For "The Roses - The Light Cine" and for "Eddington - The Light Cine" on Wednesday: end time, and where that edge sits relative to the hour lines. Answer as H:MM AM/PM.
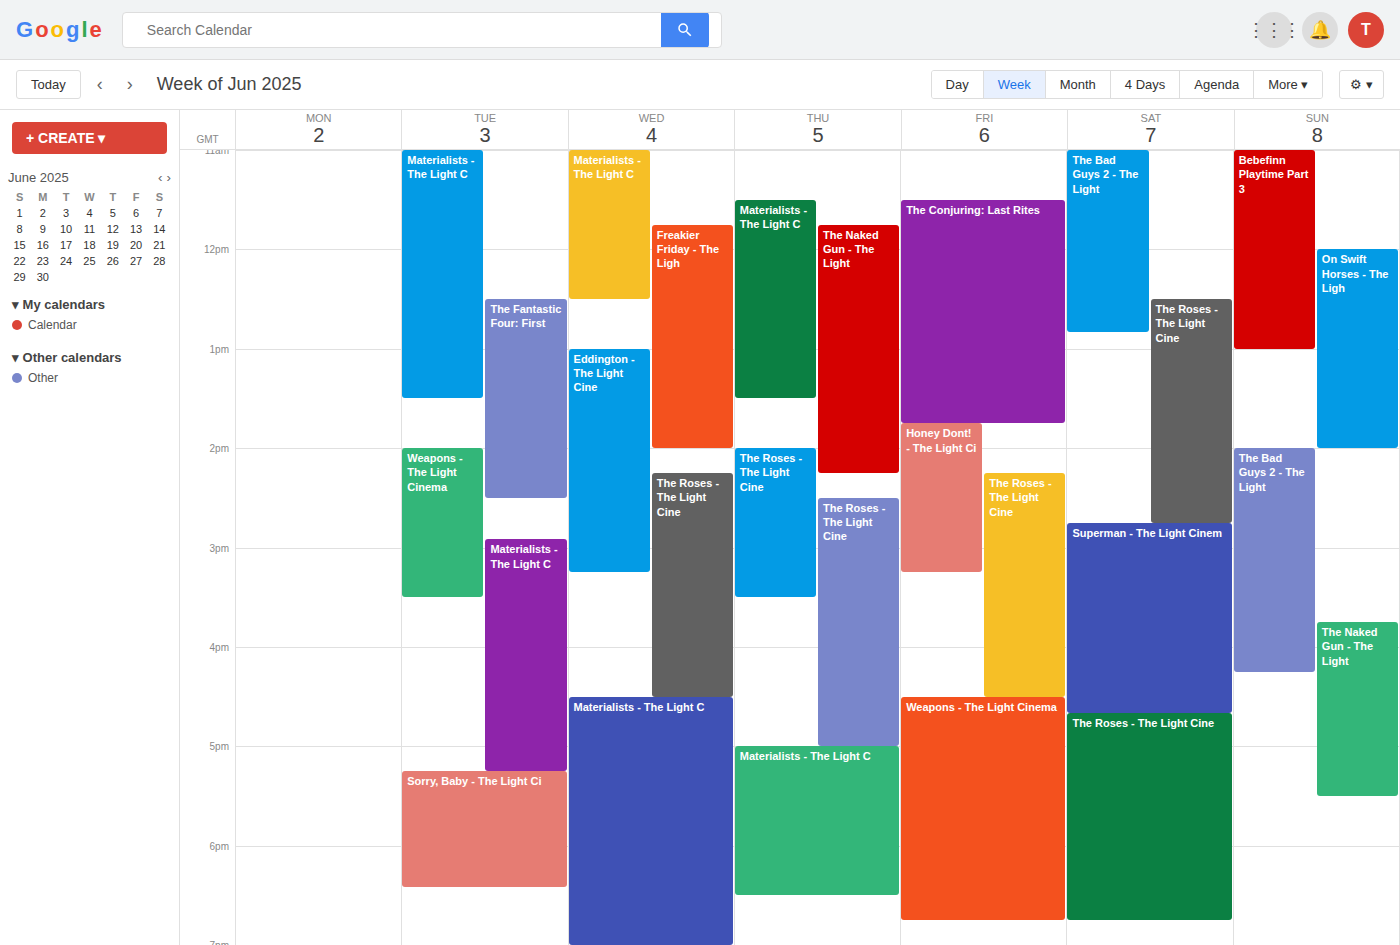
"The Roses - The Light Cine": 4:30 PM, halfway between the 4 PM and 5 PM lines. "Eddington - The Light Cine": 3:15 PM, neither: a quarter of the way from the 3 PM line to the 4 PM line.